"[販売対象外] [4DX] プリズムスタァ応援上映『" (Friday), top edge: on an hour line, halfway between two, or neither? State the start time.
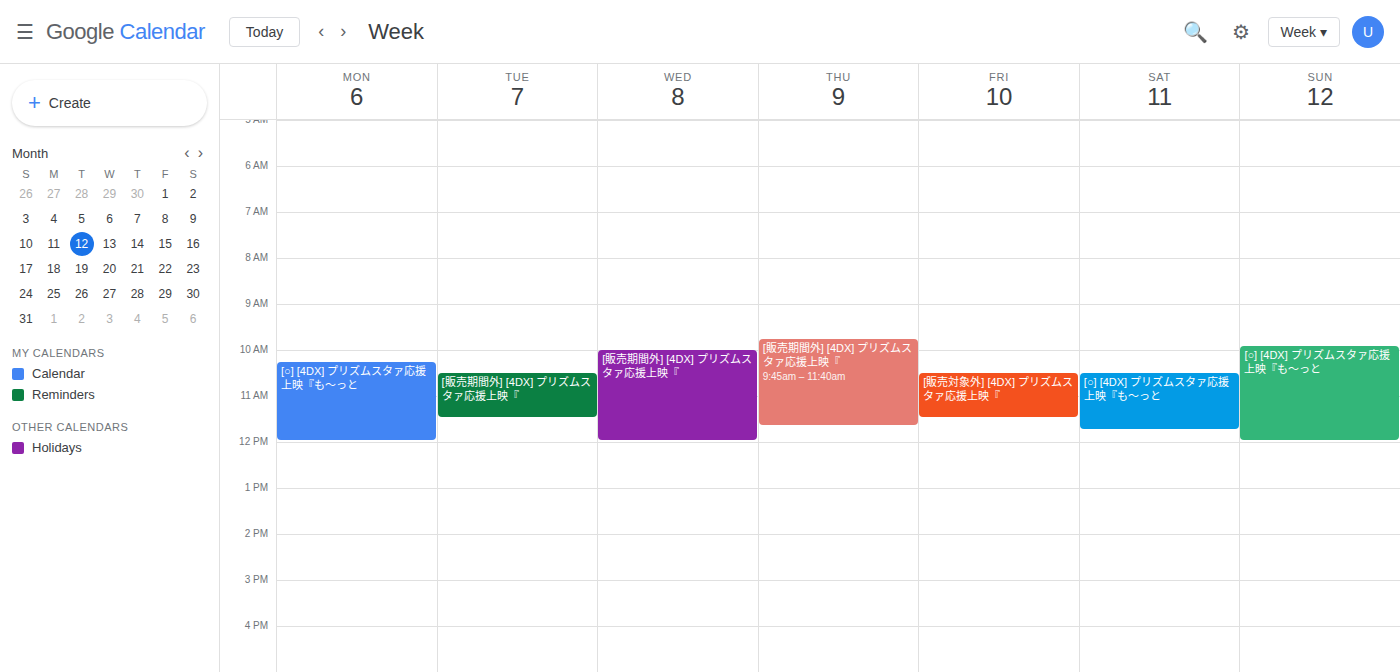
10:30 AM -- halfway between the 10 AM and 11 AM lines.